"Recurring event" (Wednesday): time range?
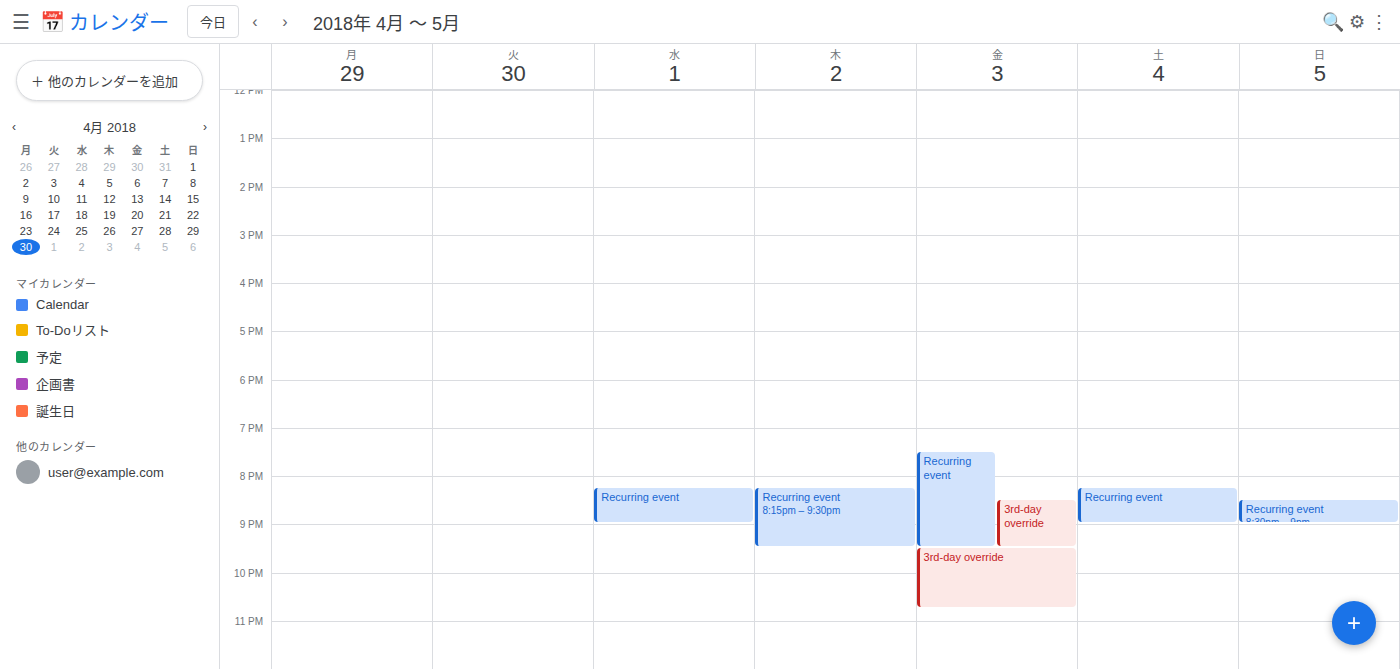
8:15 PM to 9:00 PM